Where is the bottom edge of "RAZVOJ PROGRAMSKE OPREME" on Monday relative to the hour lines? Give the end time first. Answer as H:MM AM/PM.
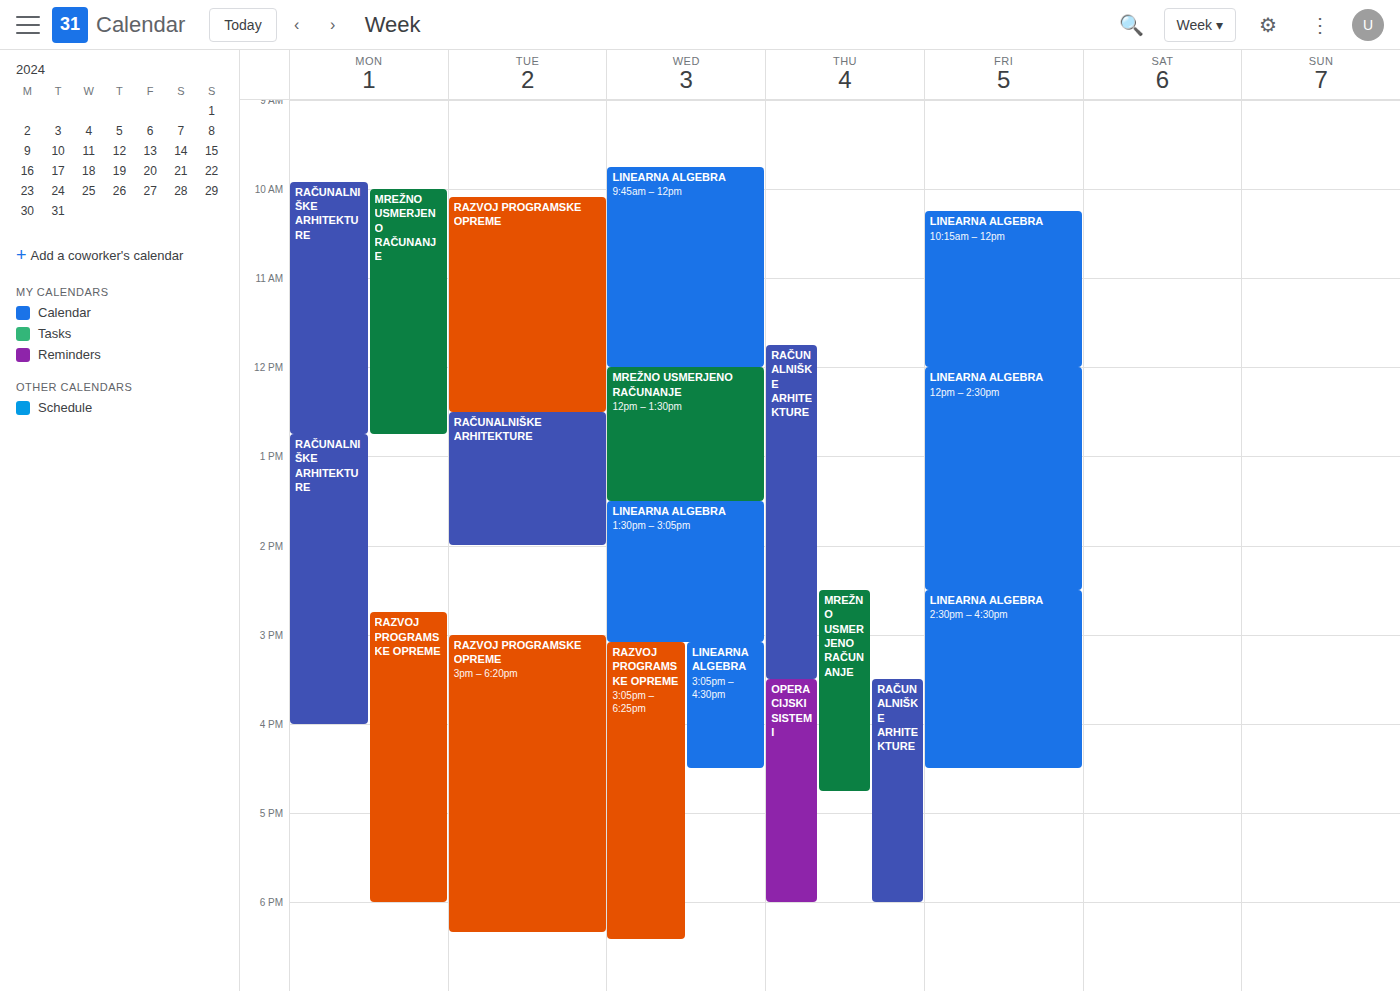
6:00 PM -- exactly on the 6 PM line.